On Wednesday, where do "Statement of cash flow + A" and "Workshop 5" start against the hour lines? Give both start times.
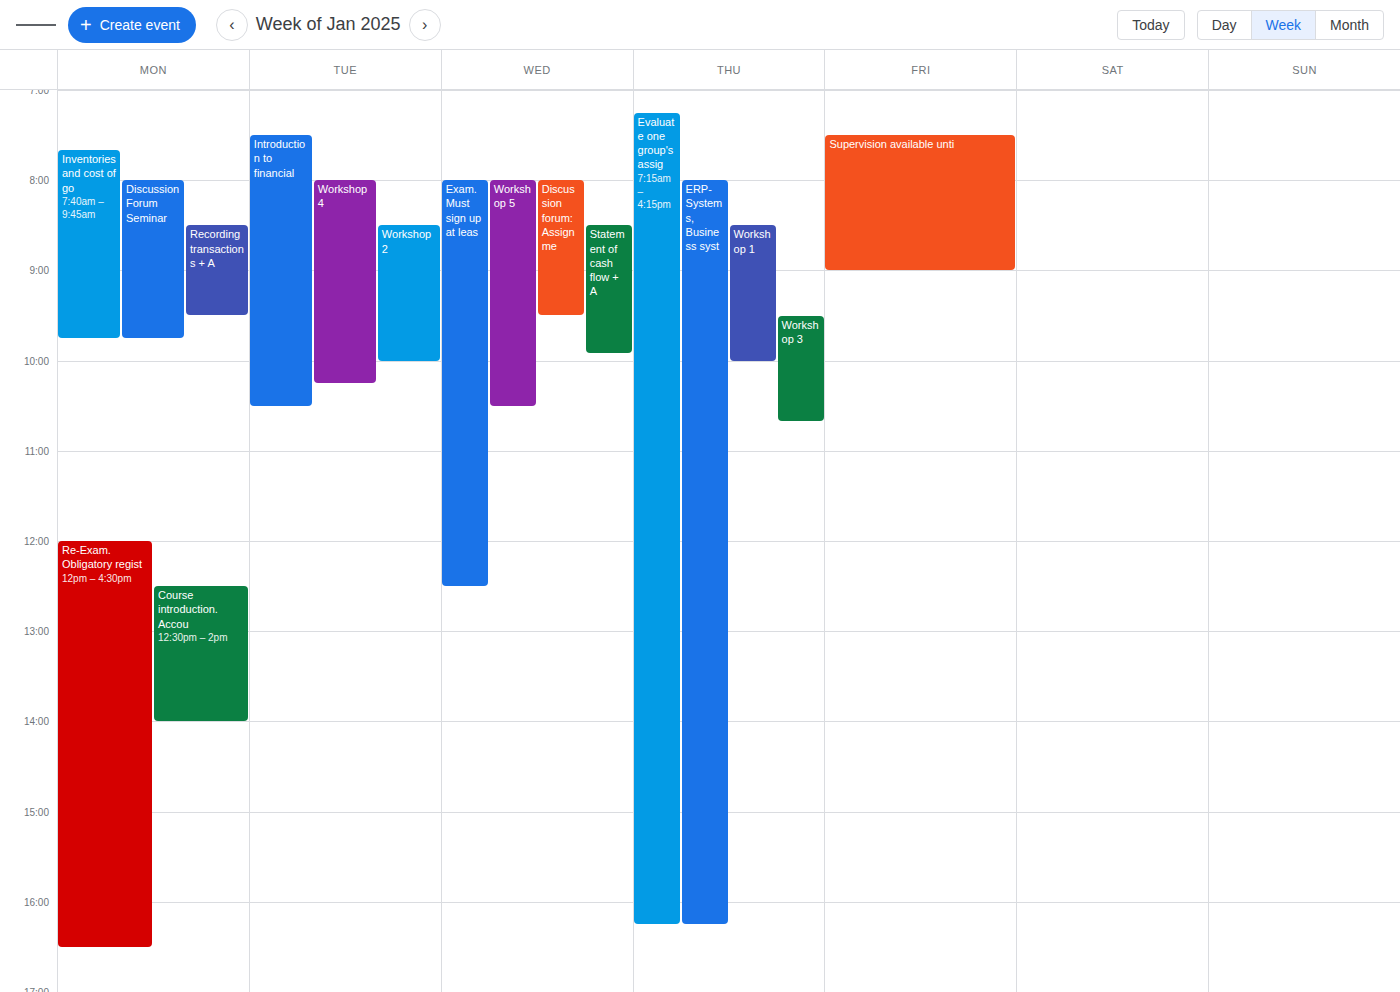
"Statement of cash flow + A": 8:30 AM, halfway between the 8 AM and 9 AM lines. "Workshop 5": 8:00 AM, exactly on the 8 AM line.